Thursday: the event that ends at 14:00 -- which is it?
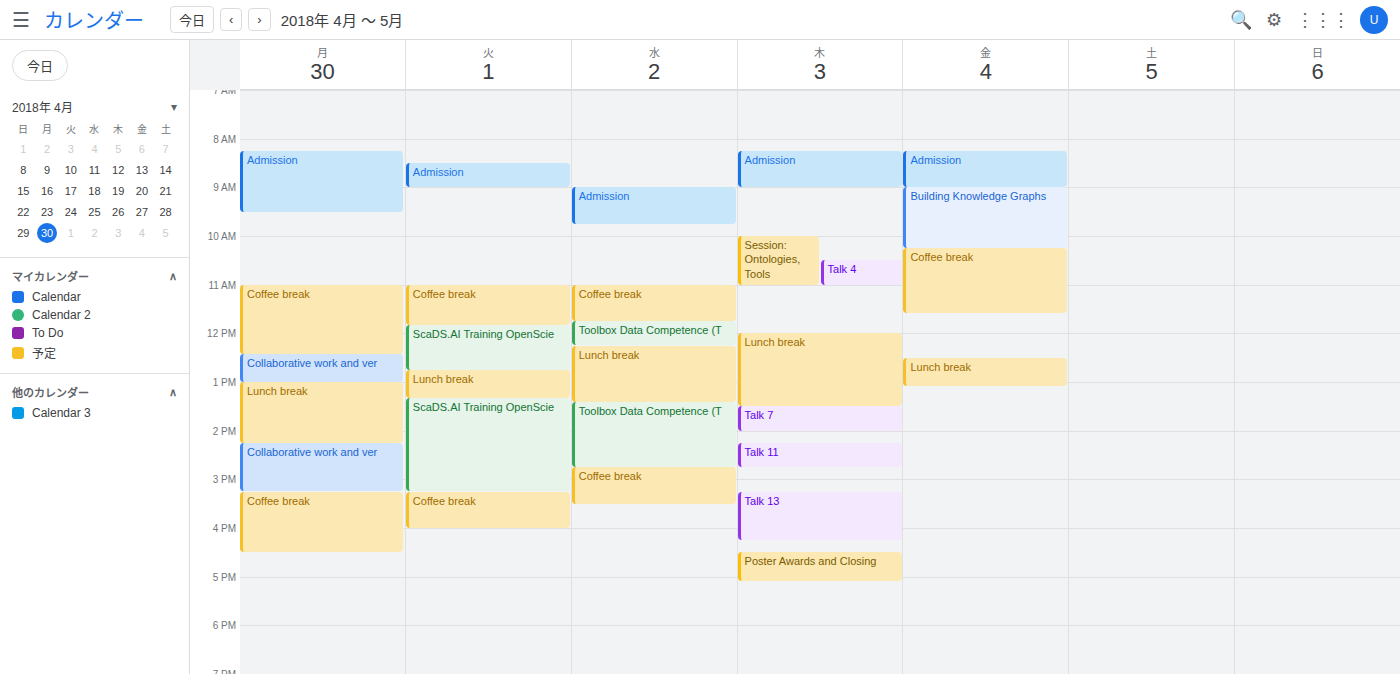
"Talk 7"